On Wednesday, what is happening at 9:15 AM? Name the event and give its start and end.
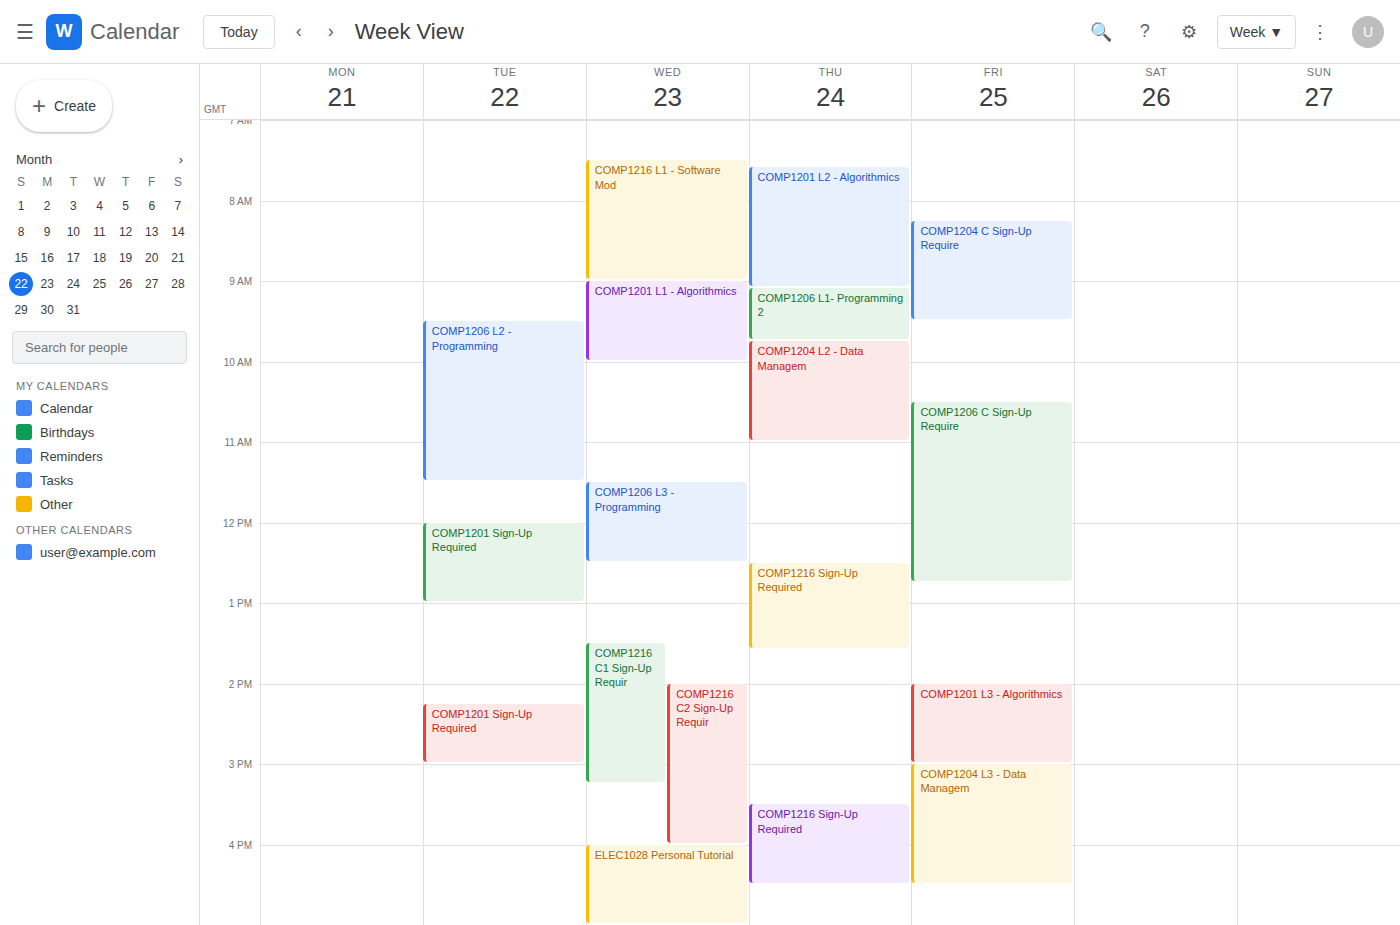
"COMP1201 L1 - Algorithmics", 9:00 AM to 10:00 AM